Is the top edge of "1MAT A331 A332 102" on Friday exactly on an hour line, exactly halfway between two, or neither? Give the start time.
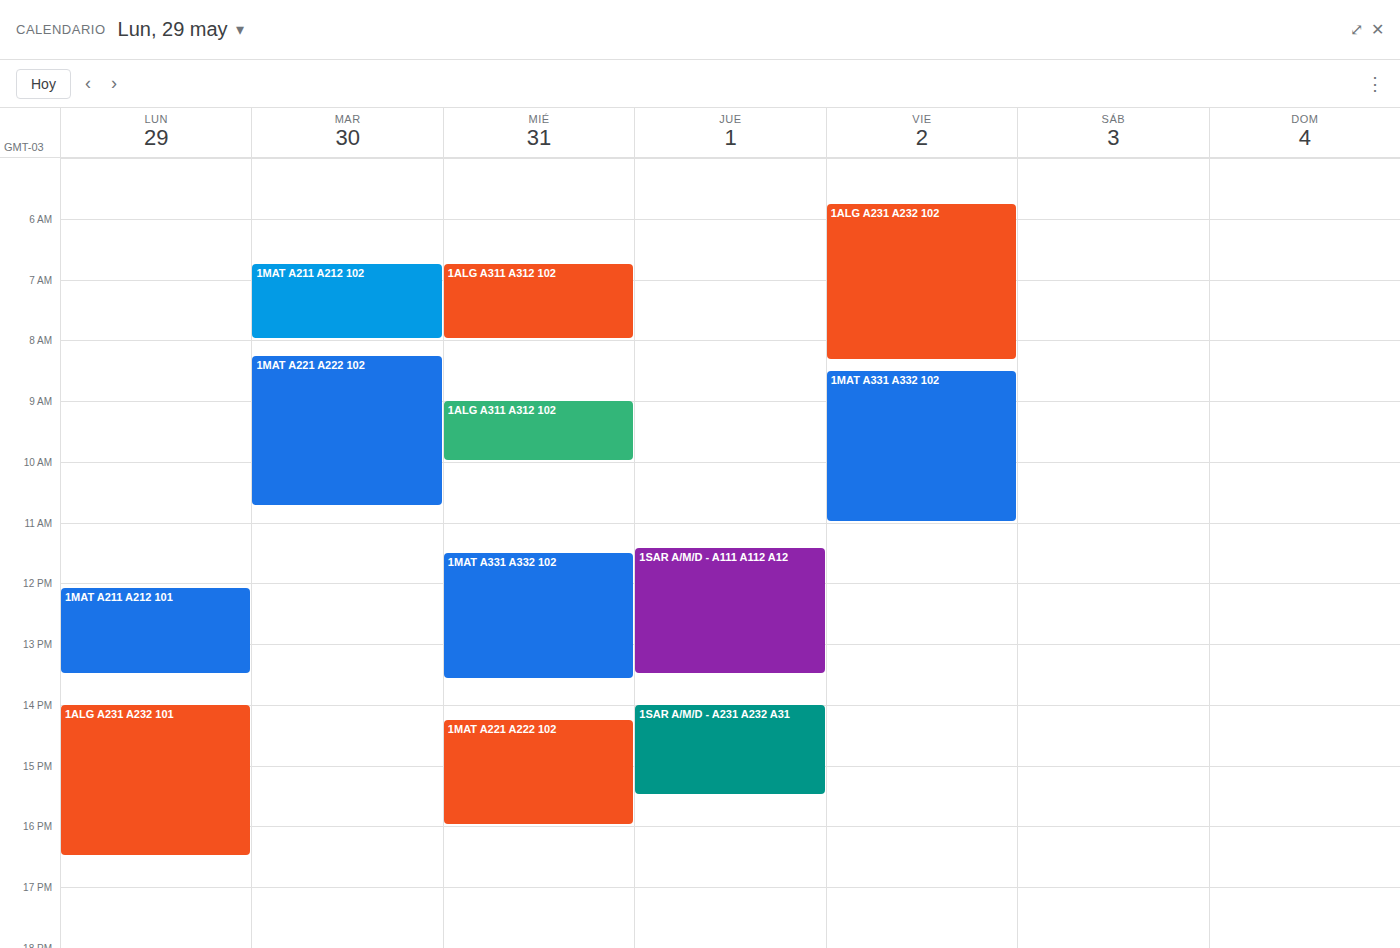
8:30 AM -- halfway between the 8 AM and 9 AM lines.